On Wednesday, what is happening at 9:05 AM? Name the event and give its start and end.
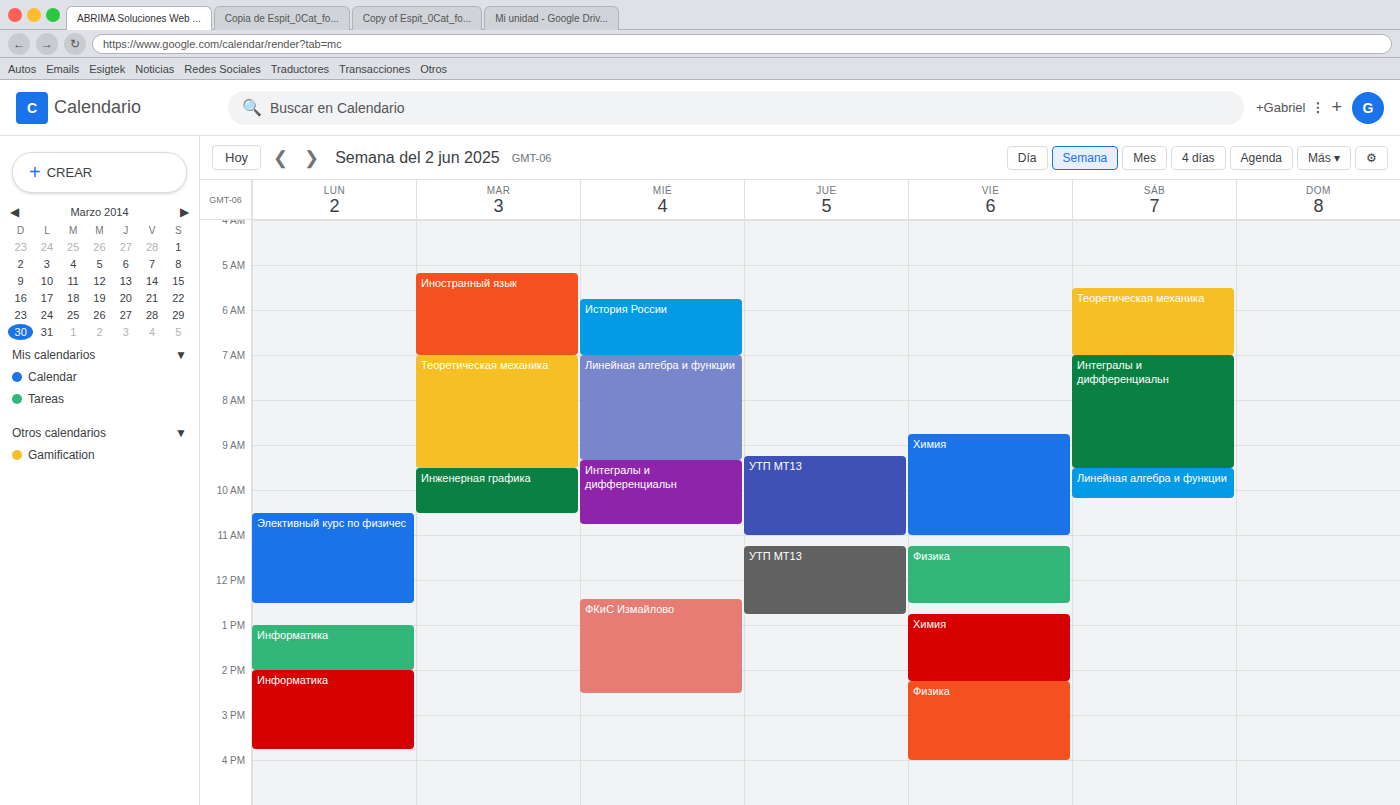
"Линейная алгебра и функции", 7:00 AM to 9:20 AM